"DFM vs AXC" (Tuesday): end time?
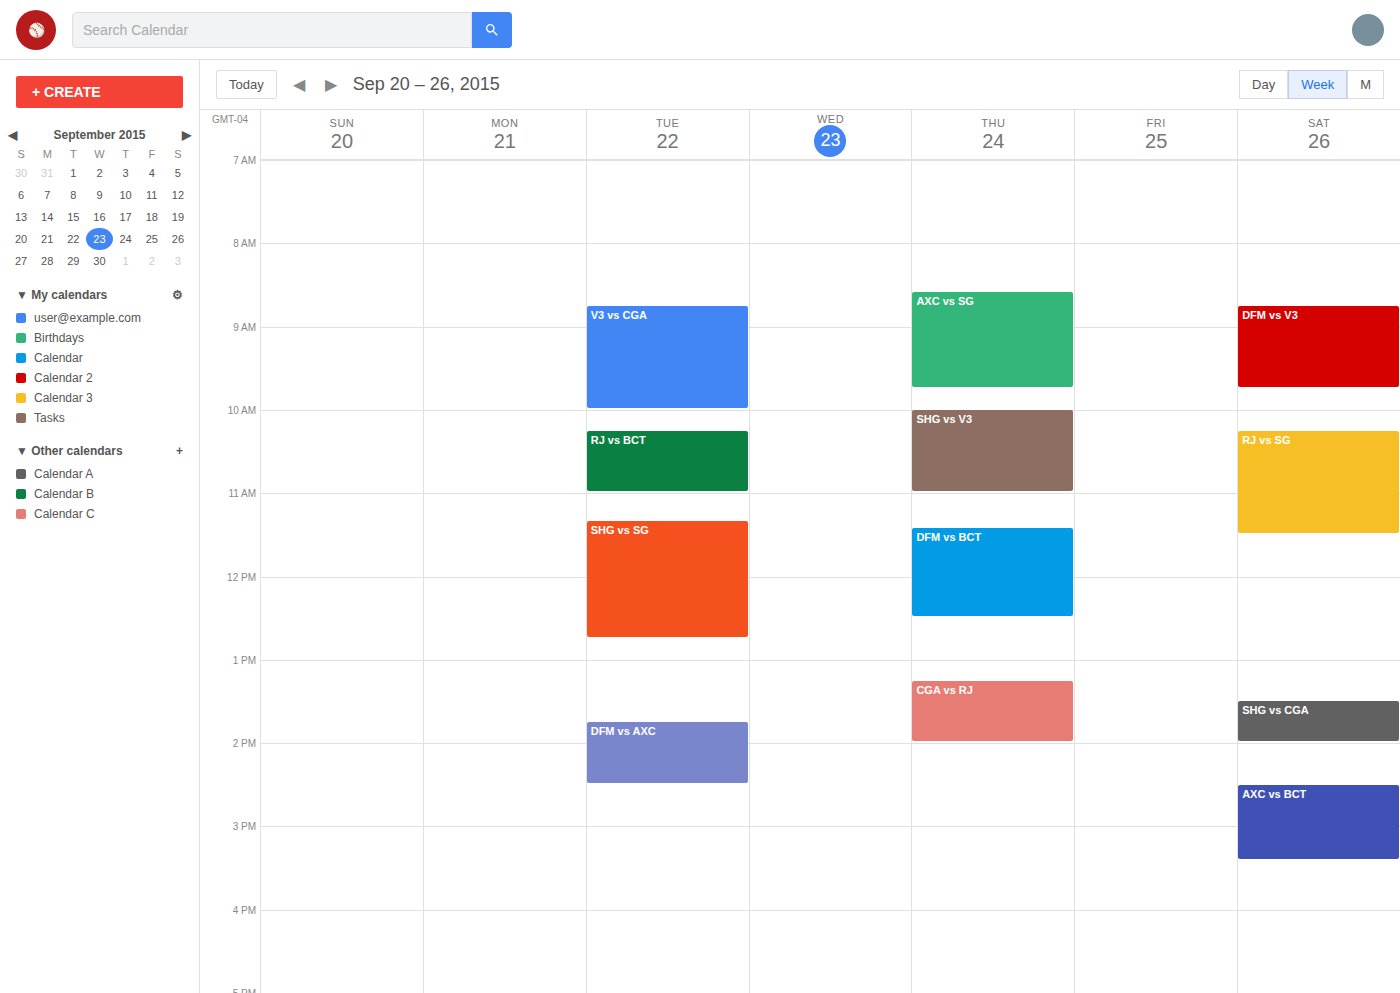
14:30